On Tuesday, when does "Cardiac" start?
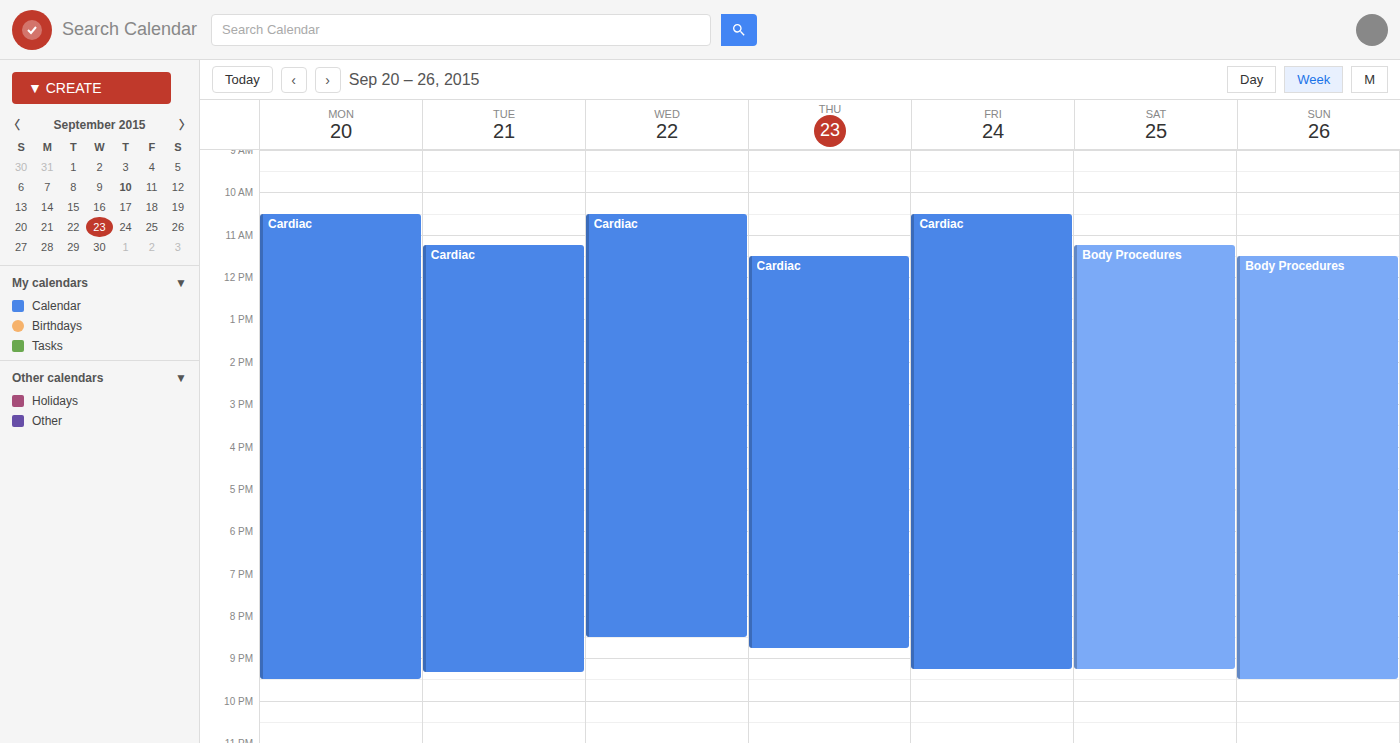
11:15 AM